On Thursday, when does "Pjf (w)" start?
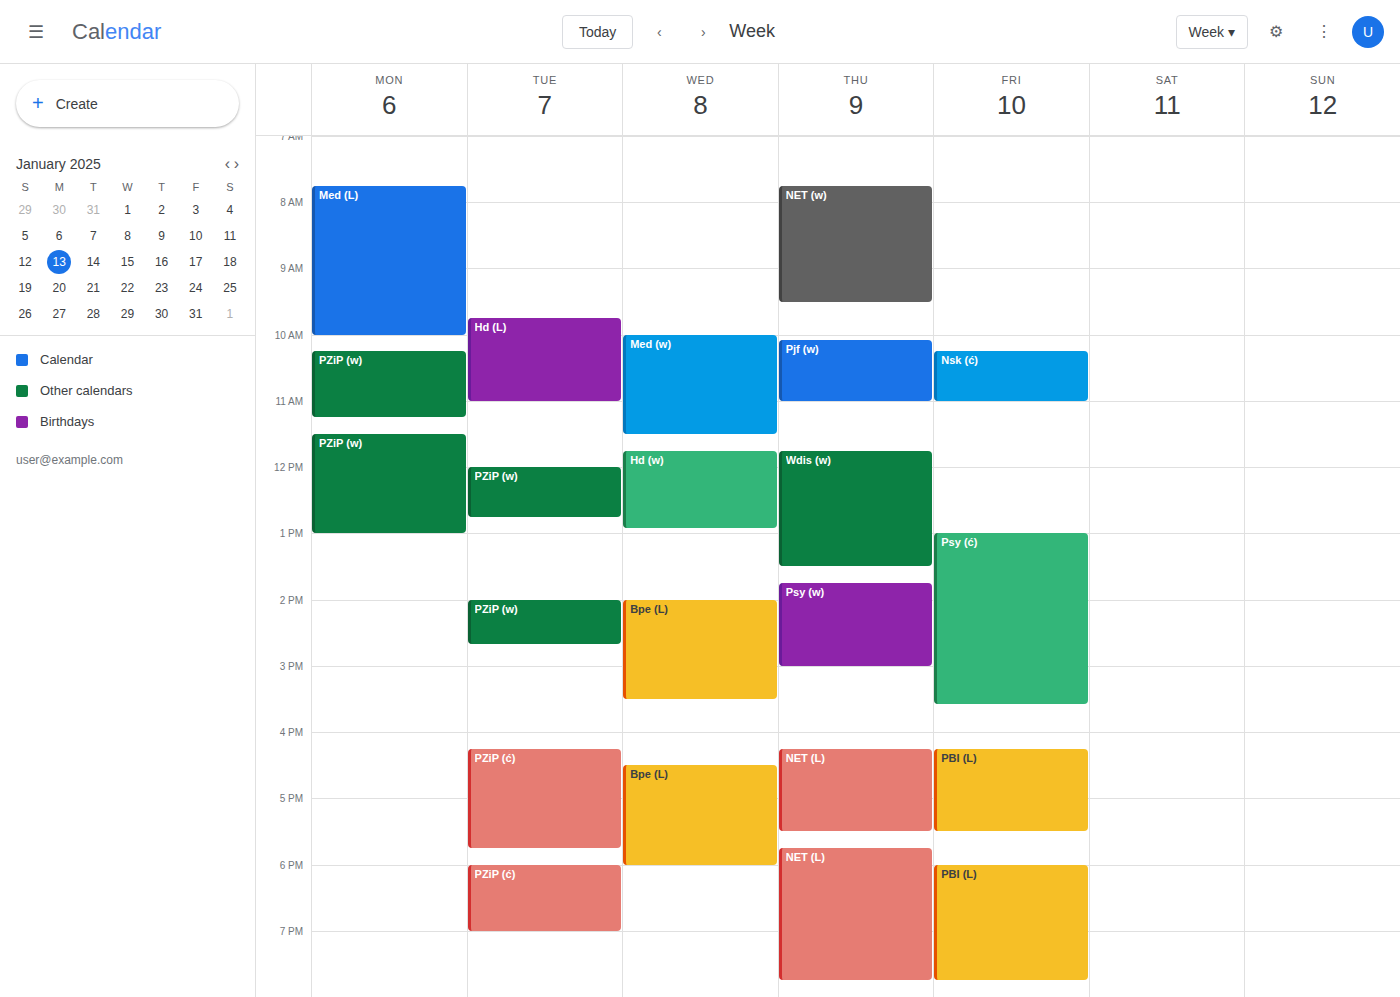
10:05 AM